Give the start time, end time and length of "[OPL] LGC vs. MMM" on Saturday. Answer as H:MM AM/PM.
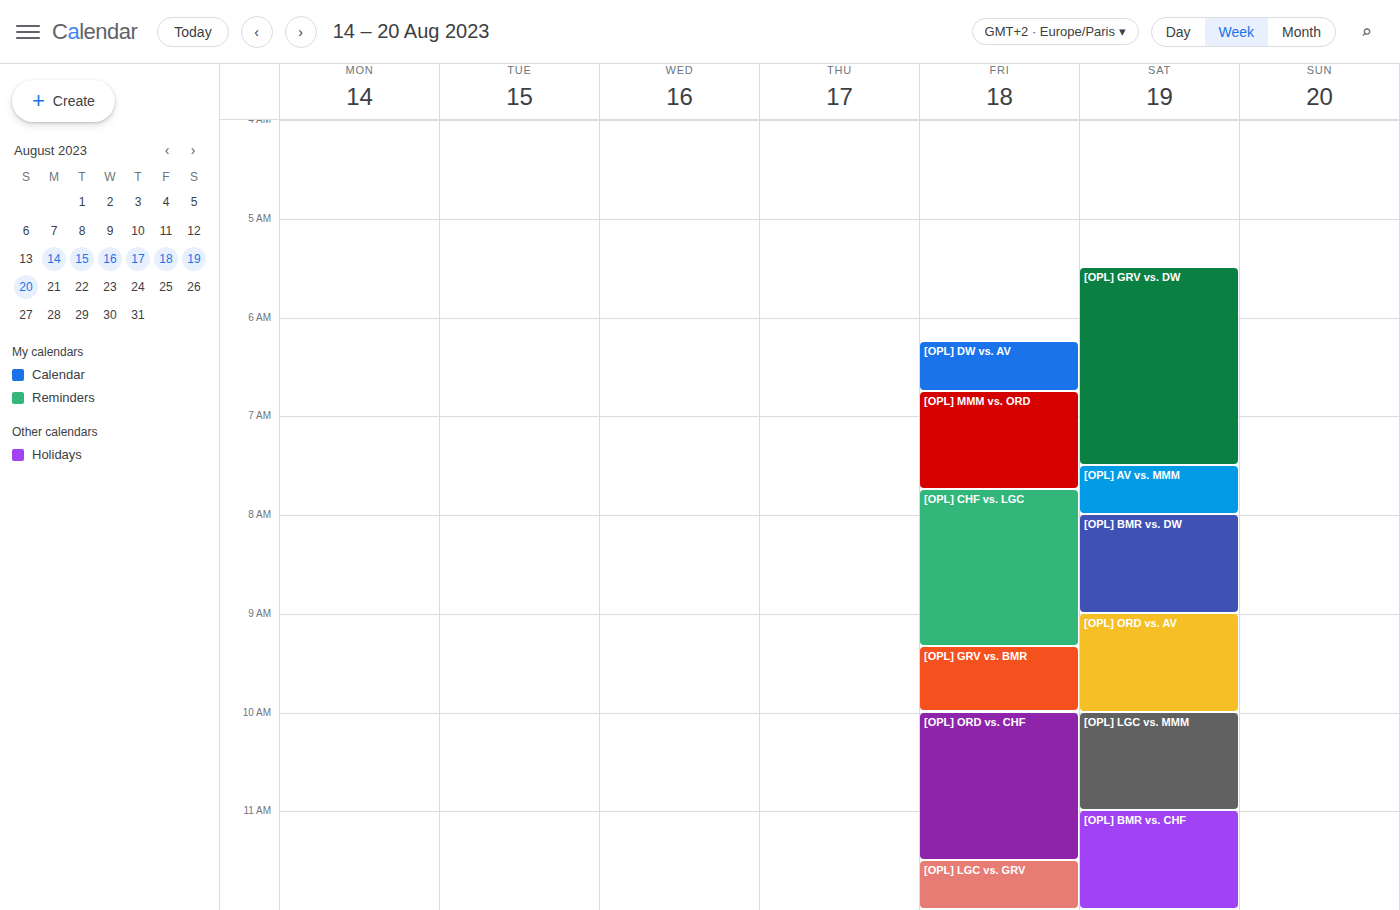
10:00 AM to 11:00 AM, 1 hour